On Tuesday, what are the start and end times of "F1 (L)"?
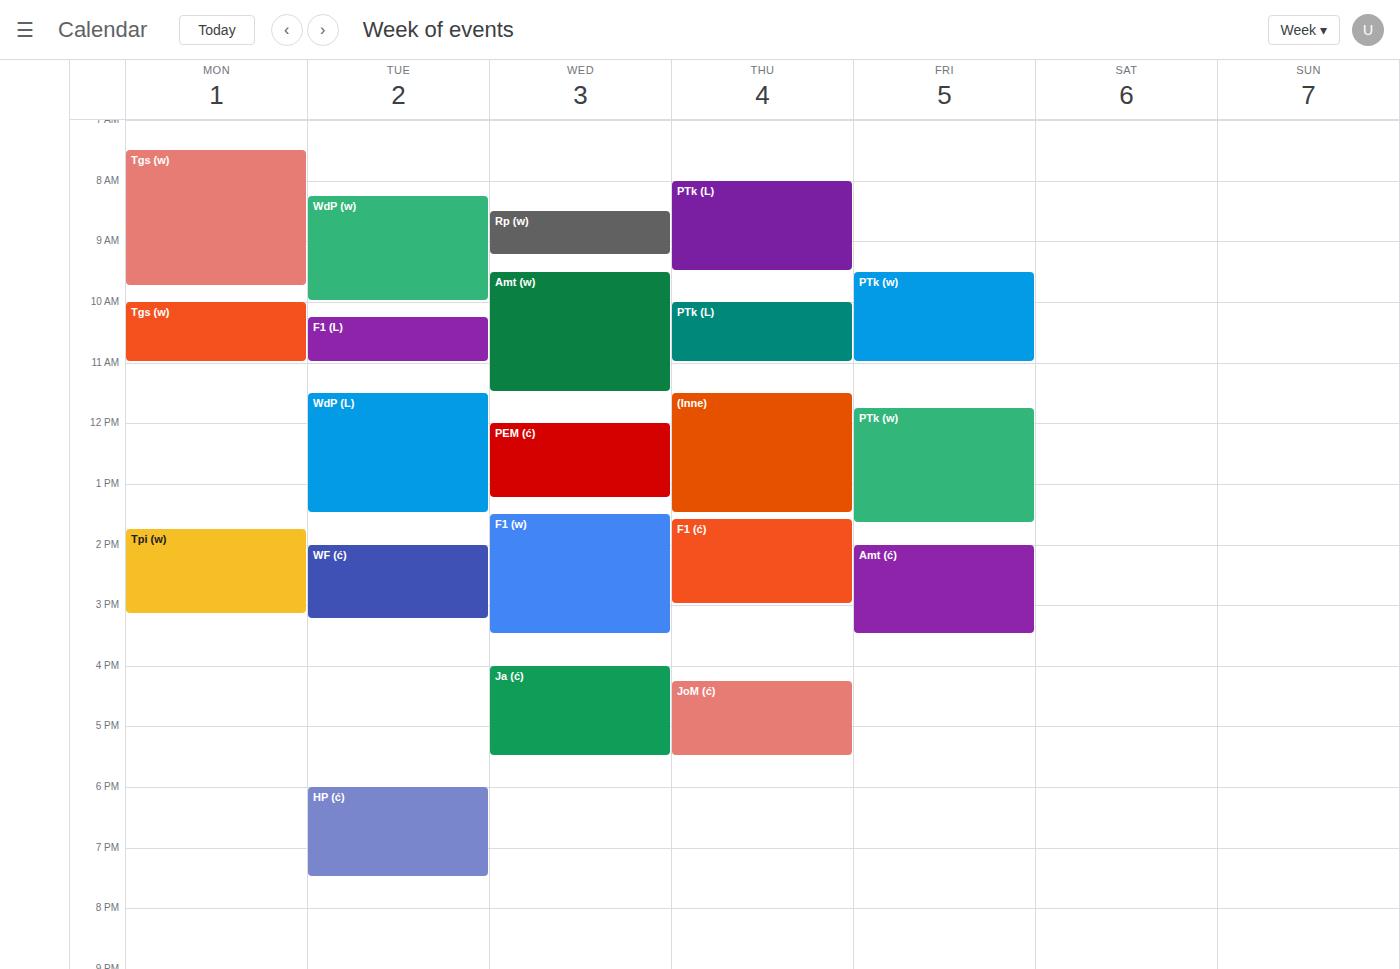
10:15 AM to 11:00 AM